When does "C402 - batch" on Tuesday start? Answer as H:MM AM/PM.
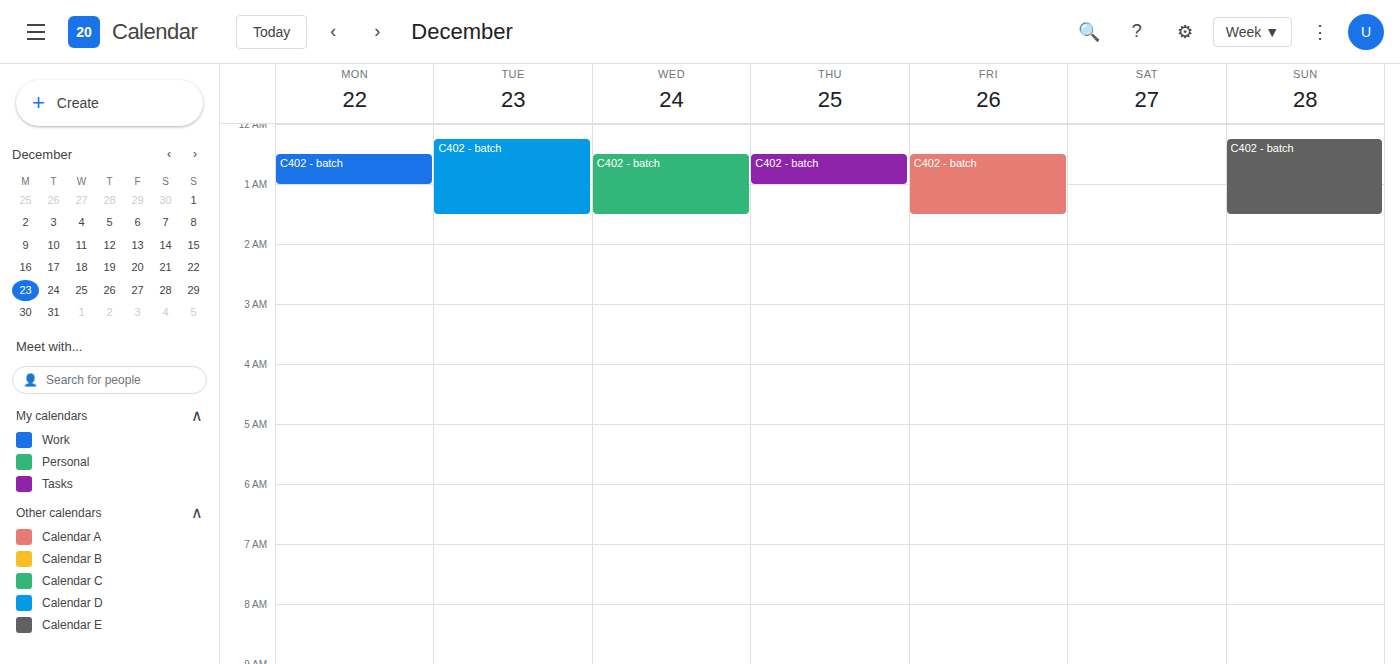
12:15 AM